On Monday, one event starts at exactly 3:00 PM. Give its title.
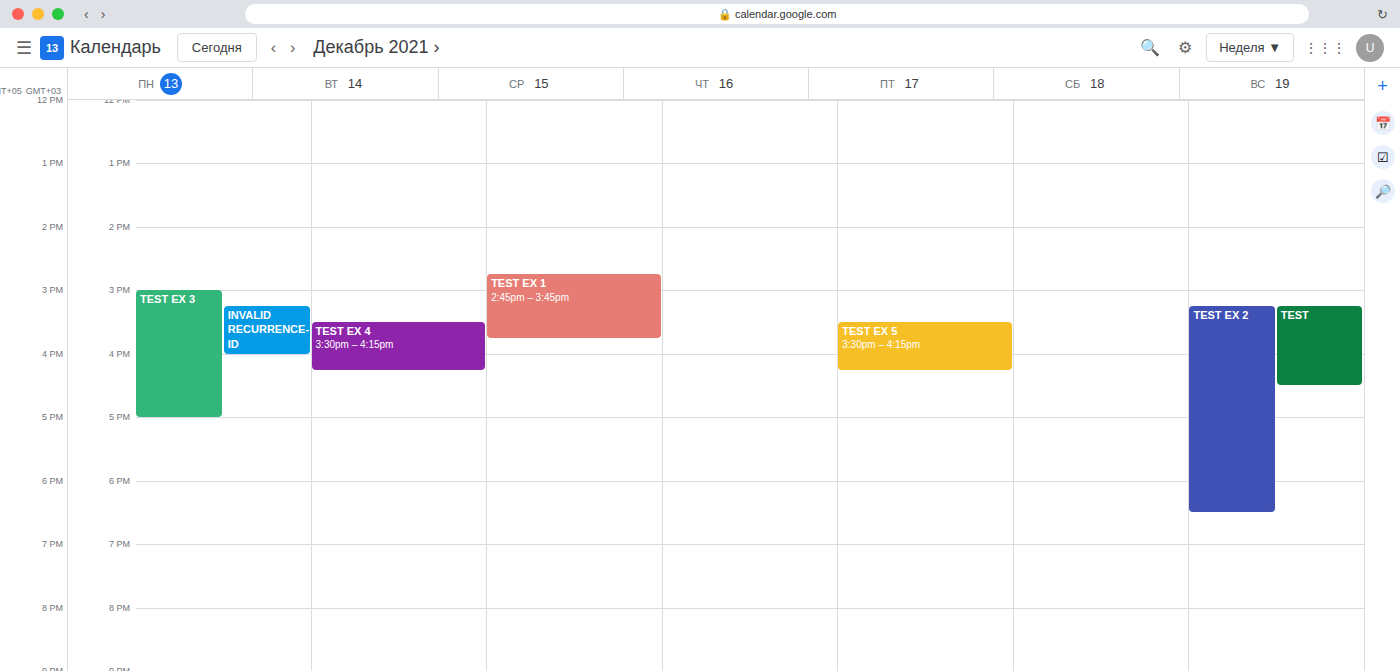
"TEST EX 3"